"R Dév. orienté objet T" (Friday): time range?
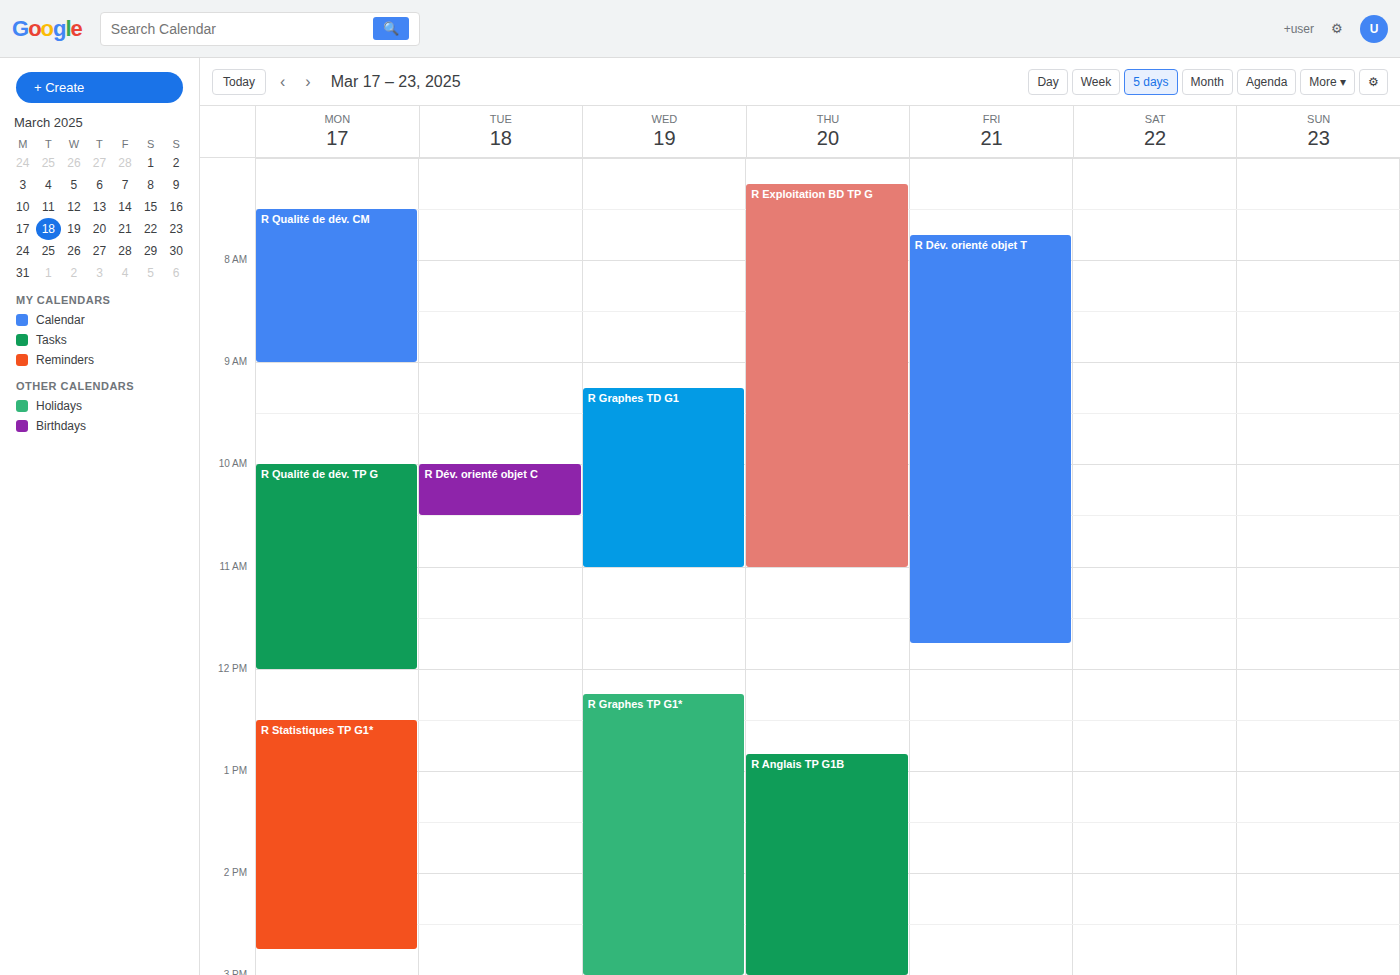
07:45 to 11:45